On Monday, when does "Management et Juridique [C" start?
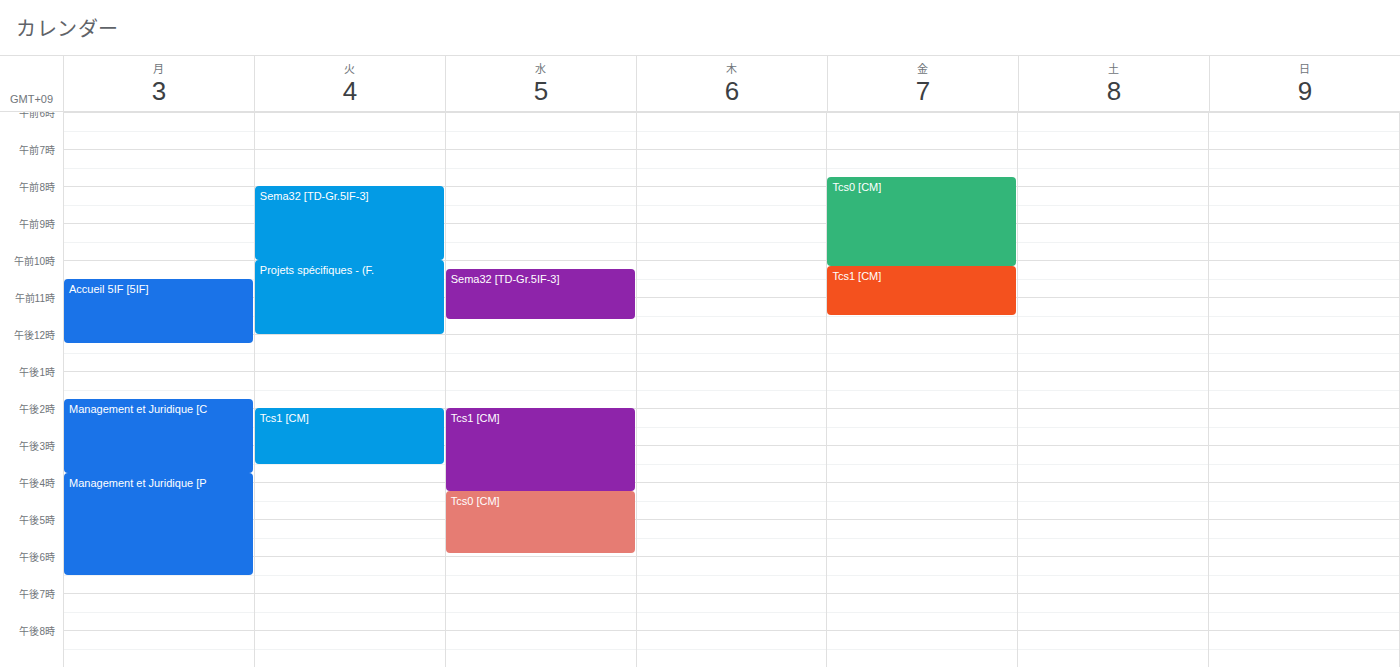
1:45 PM